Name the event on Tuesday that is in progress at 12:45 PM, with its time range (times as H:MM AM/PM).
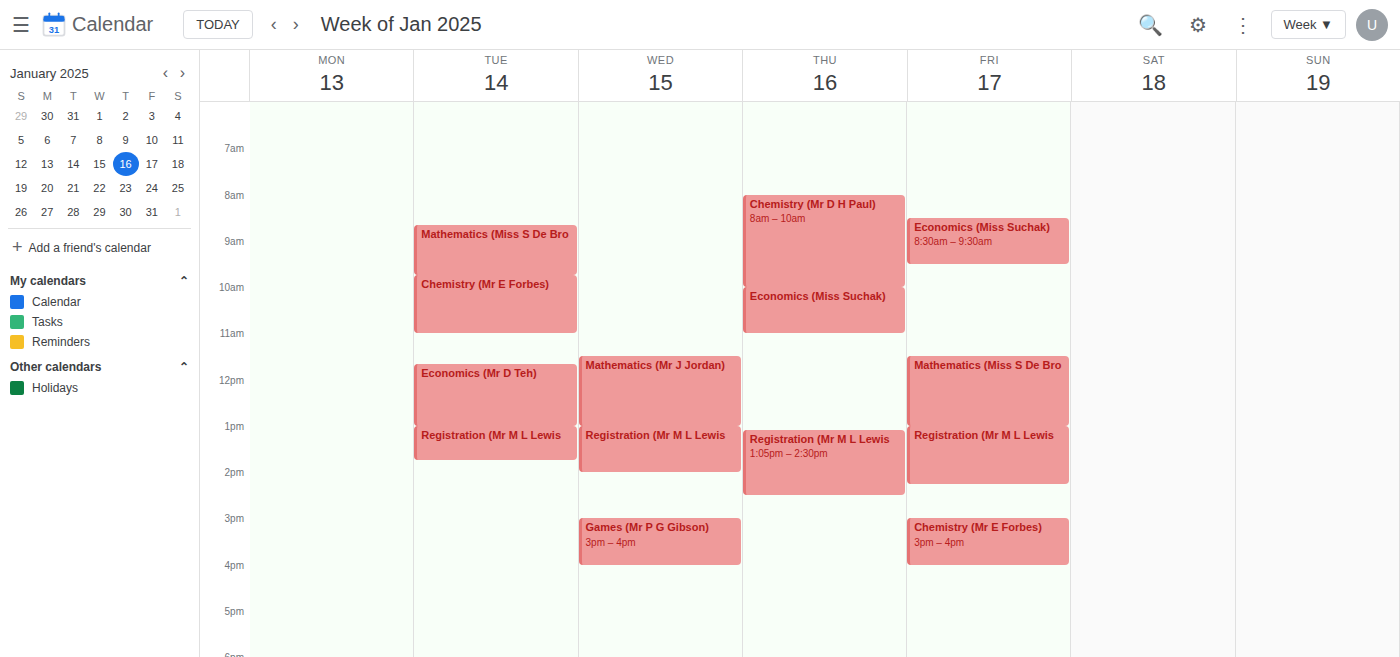
"Economics (Mr D Teh)", 11:40 AM to 1:00 PM